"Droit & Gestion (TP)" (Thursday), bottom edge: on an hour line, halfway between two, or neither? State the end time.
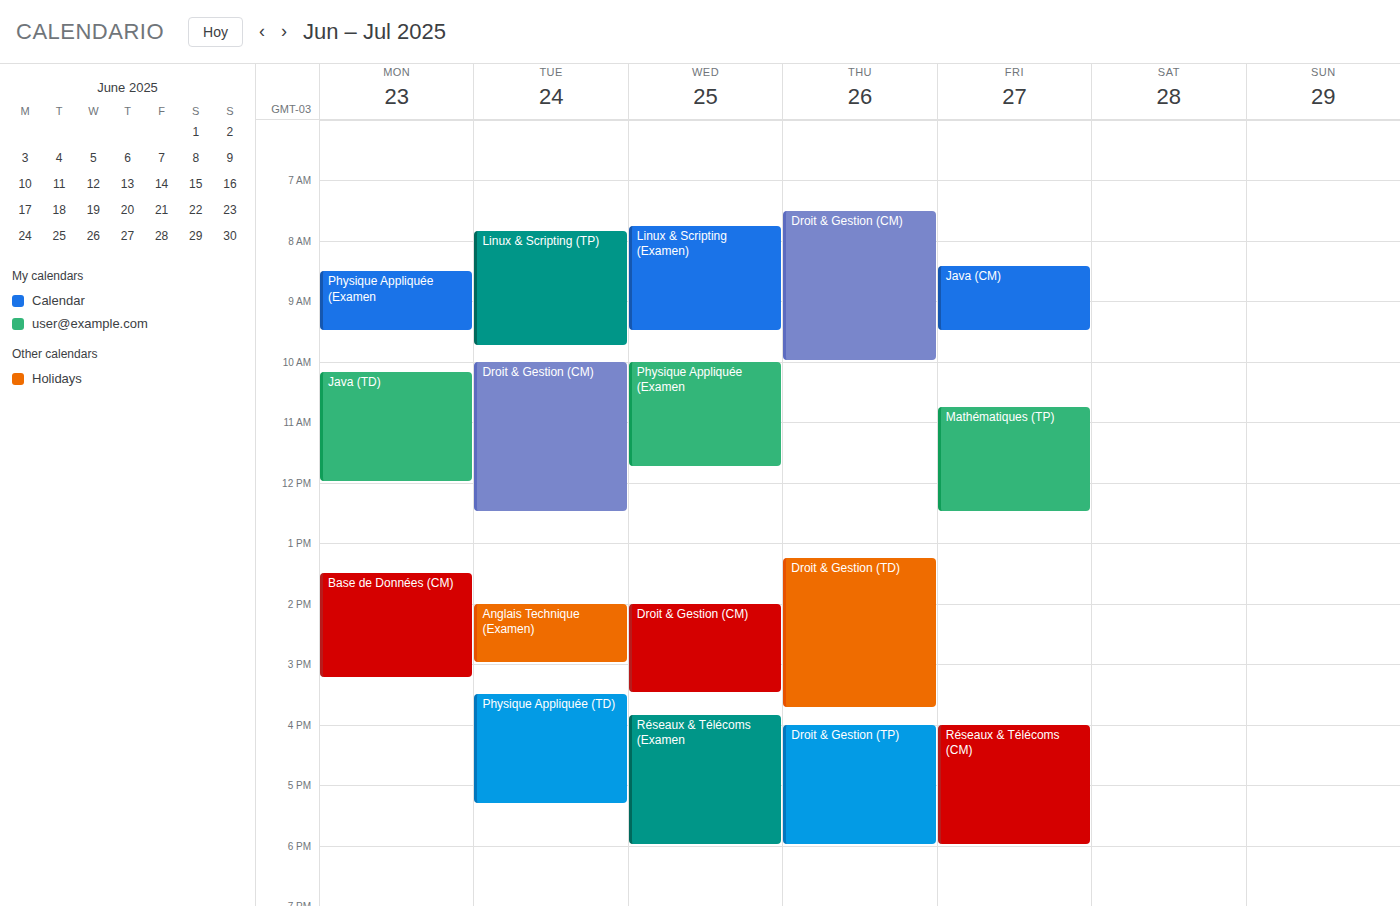
6:00 PM -- exactly on the 6 PM line.